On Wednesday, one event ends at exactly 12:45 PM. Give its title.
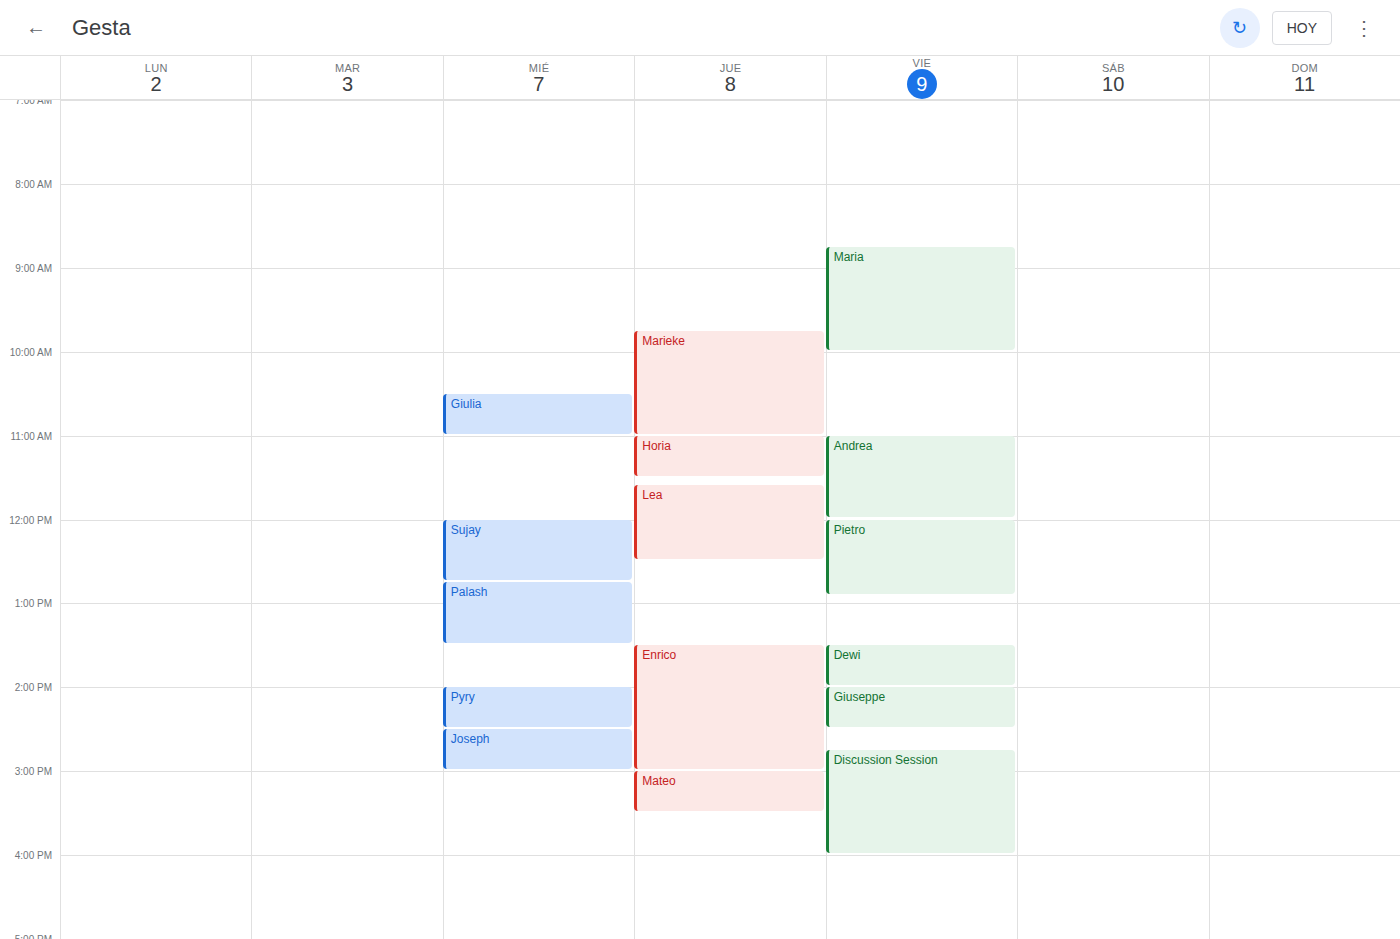
"Sujay"